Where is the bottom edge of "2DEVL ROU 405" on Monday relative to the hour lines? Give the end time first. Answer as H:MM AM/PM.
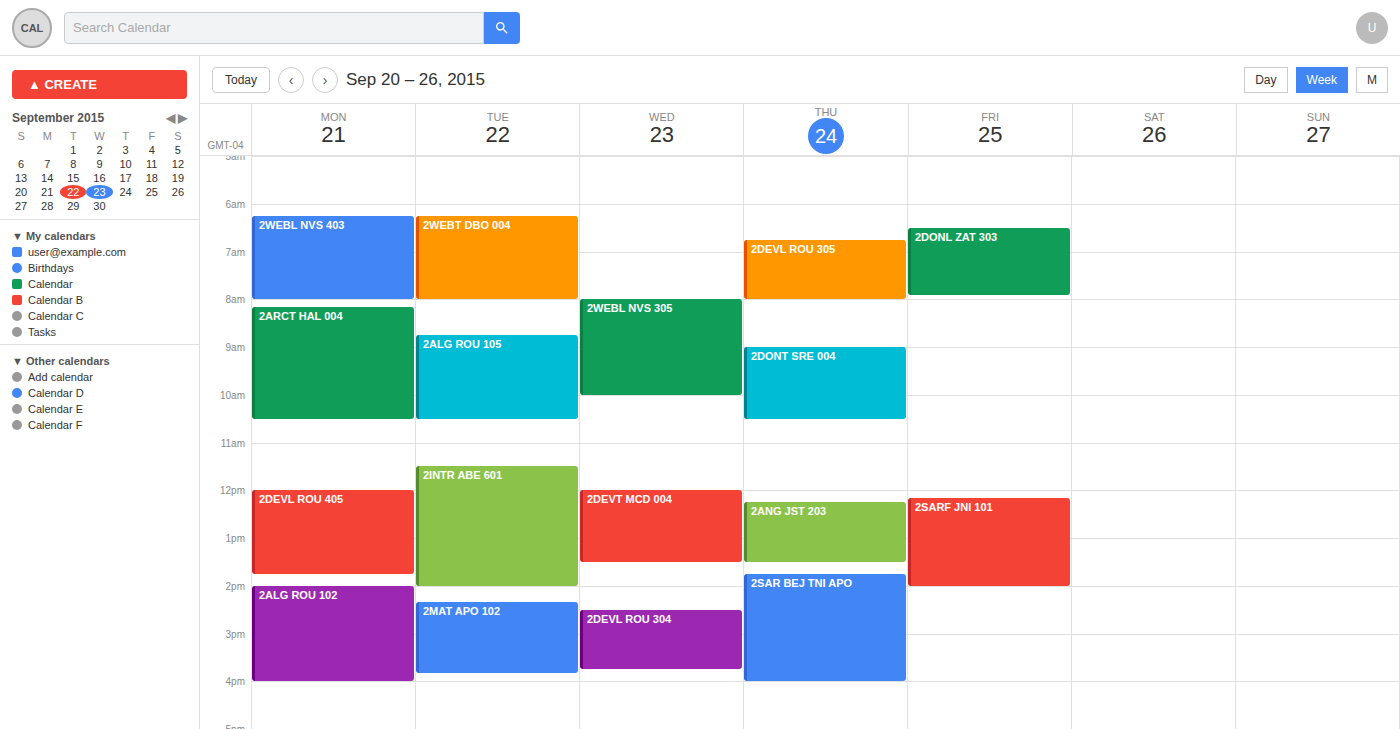
1:45 PM -- neither: three quarters of the way from the 1 PM line to the 2 PM line.